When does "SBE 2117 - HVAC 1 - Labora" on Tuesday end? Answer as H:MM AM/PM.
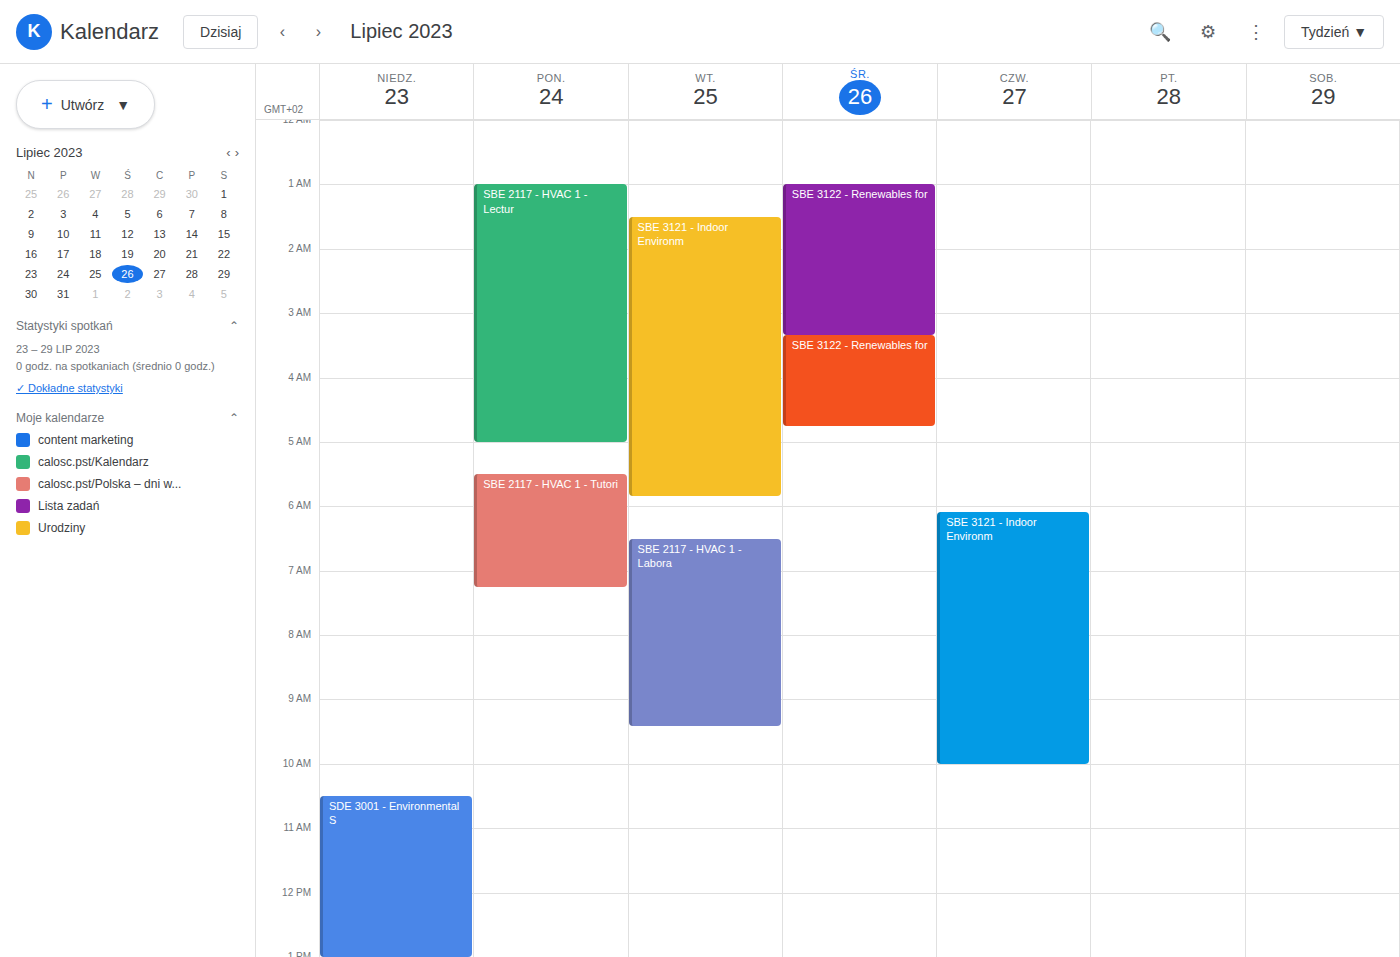
9:25 AM